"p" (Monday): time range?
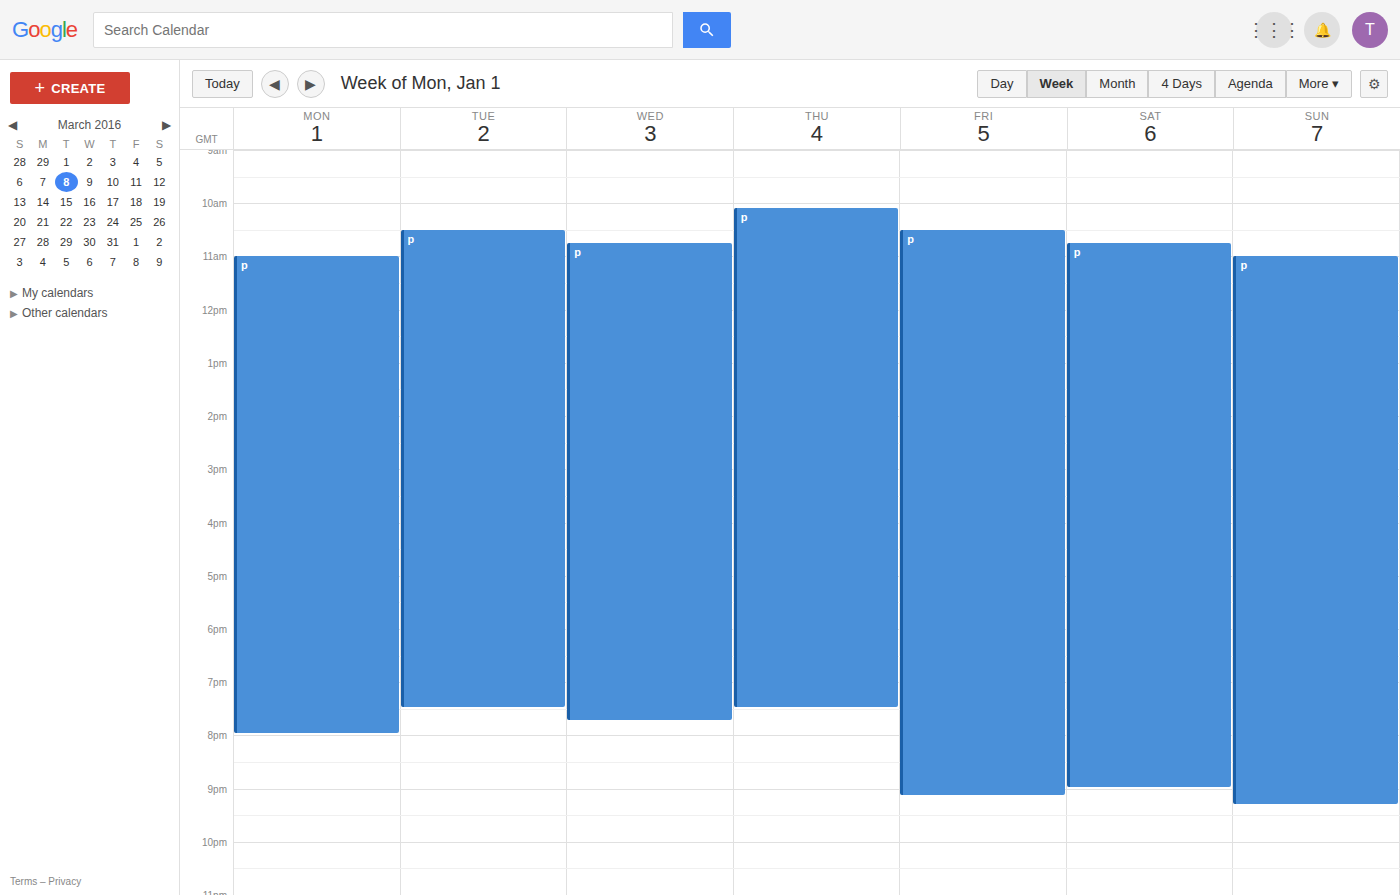
11:00 AM to 8:00 PM